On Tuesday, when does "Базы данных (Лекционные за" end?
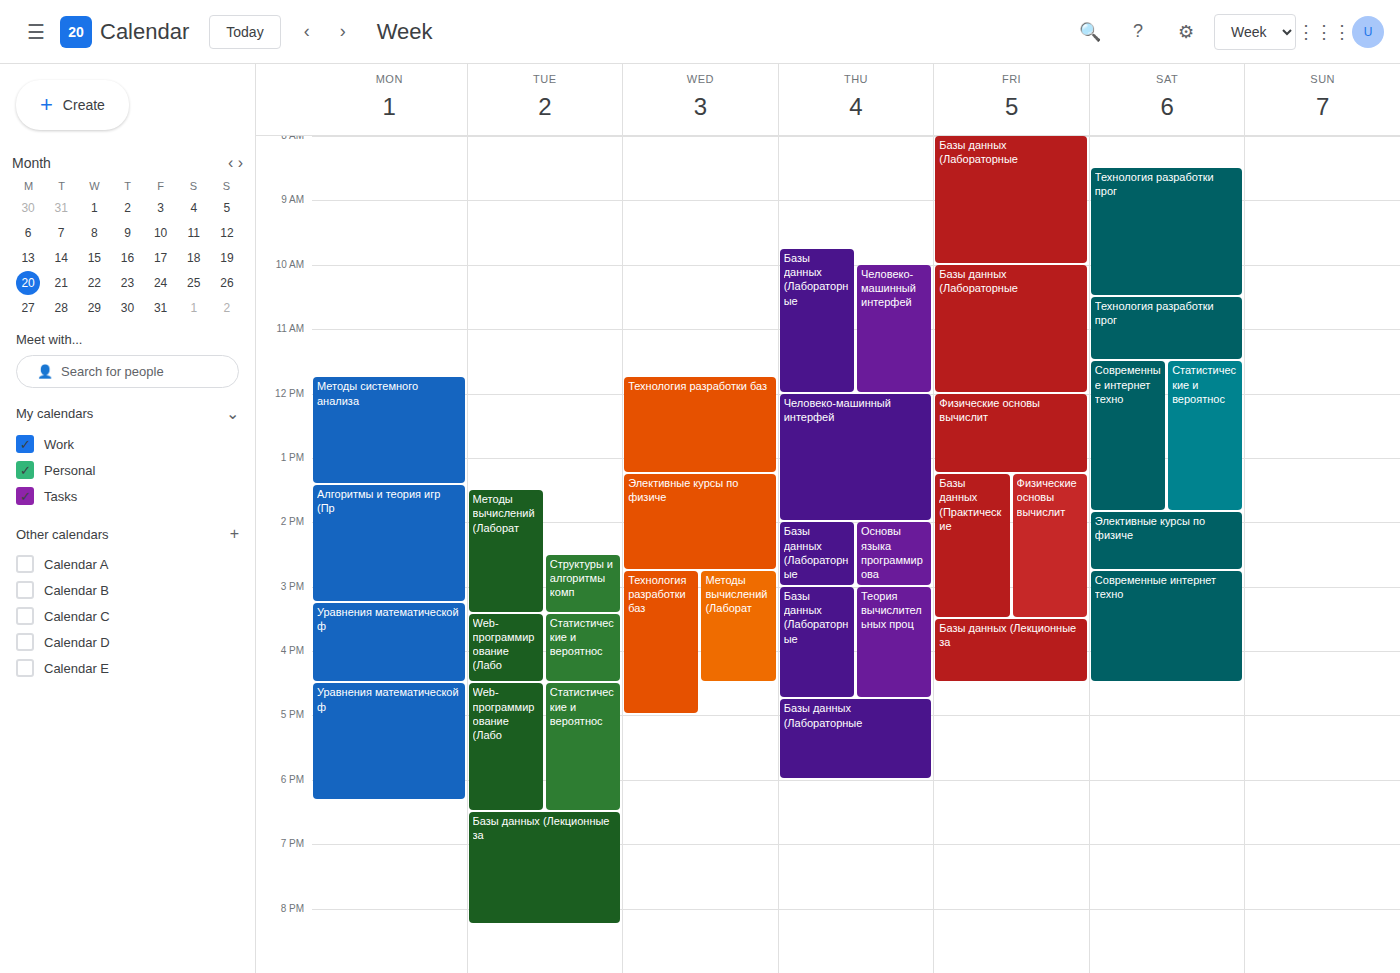
20:15